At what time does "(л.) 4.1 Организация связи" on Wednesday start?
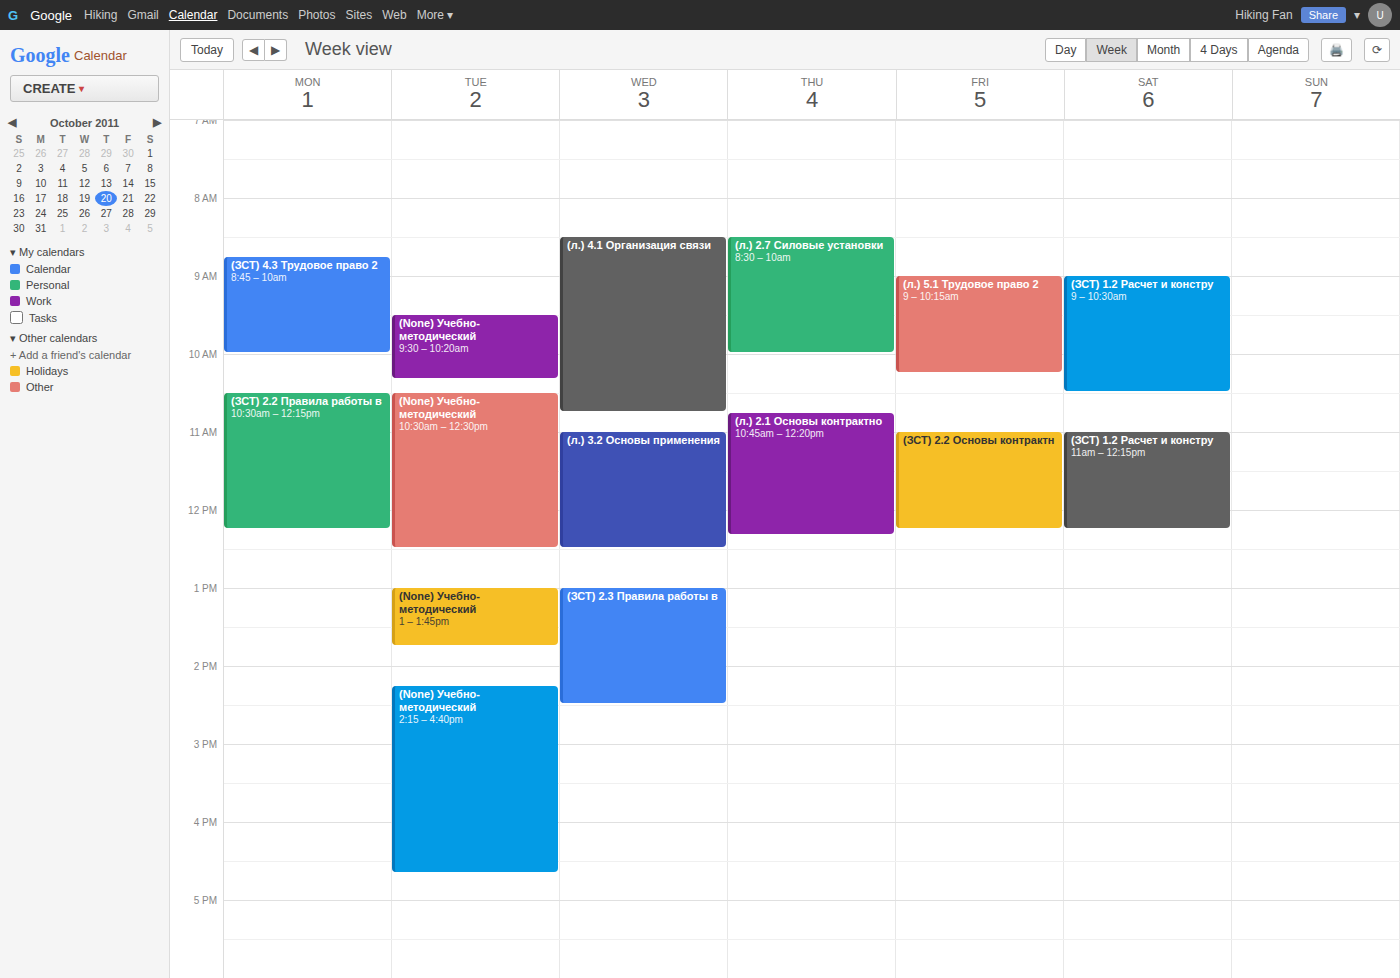
8:30 AM